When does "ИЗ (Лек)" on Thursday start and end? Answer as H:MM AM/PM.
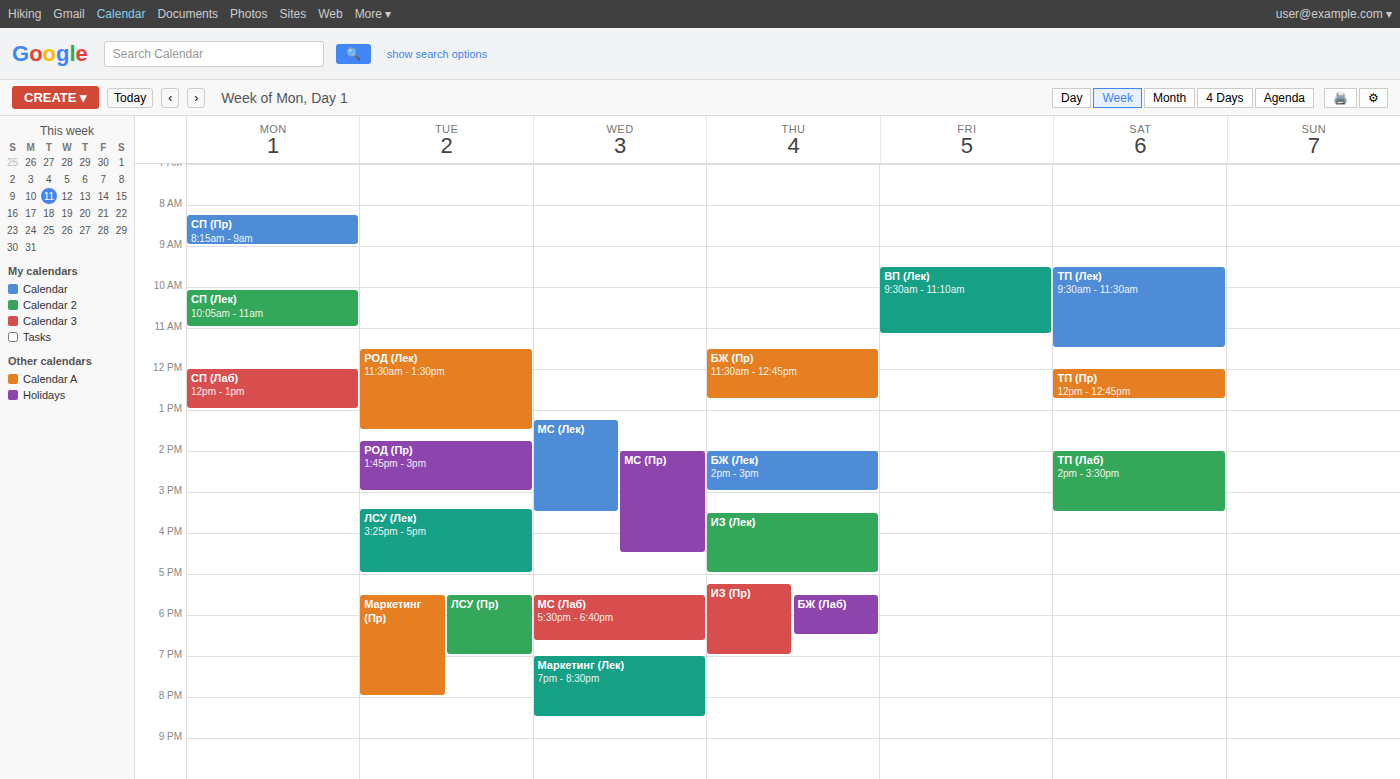
3:30 PM to 5:00 PM